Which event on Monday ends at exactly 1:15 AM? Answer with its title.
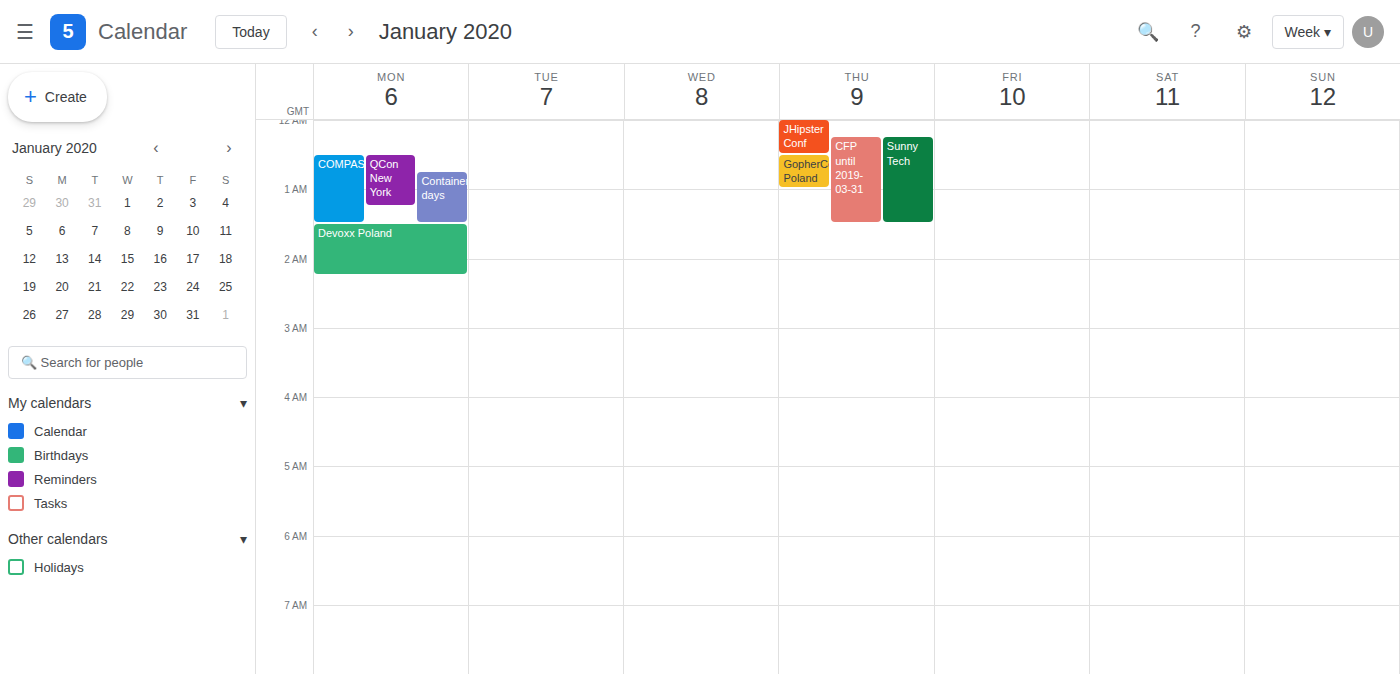
"QCon New York"